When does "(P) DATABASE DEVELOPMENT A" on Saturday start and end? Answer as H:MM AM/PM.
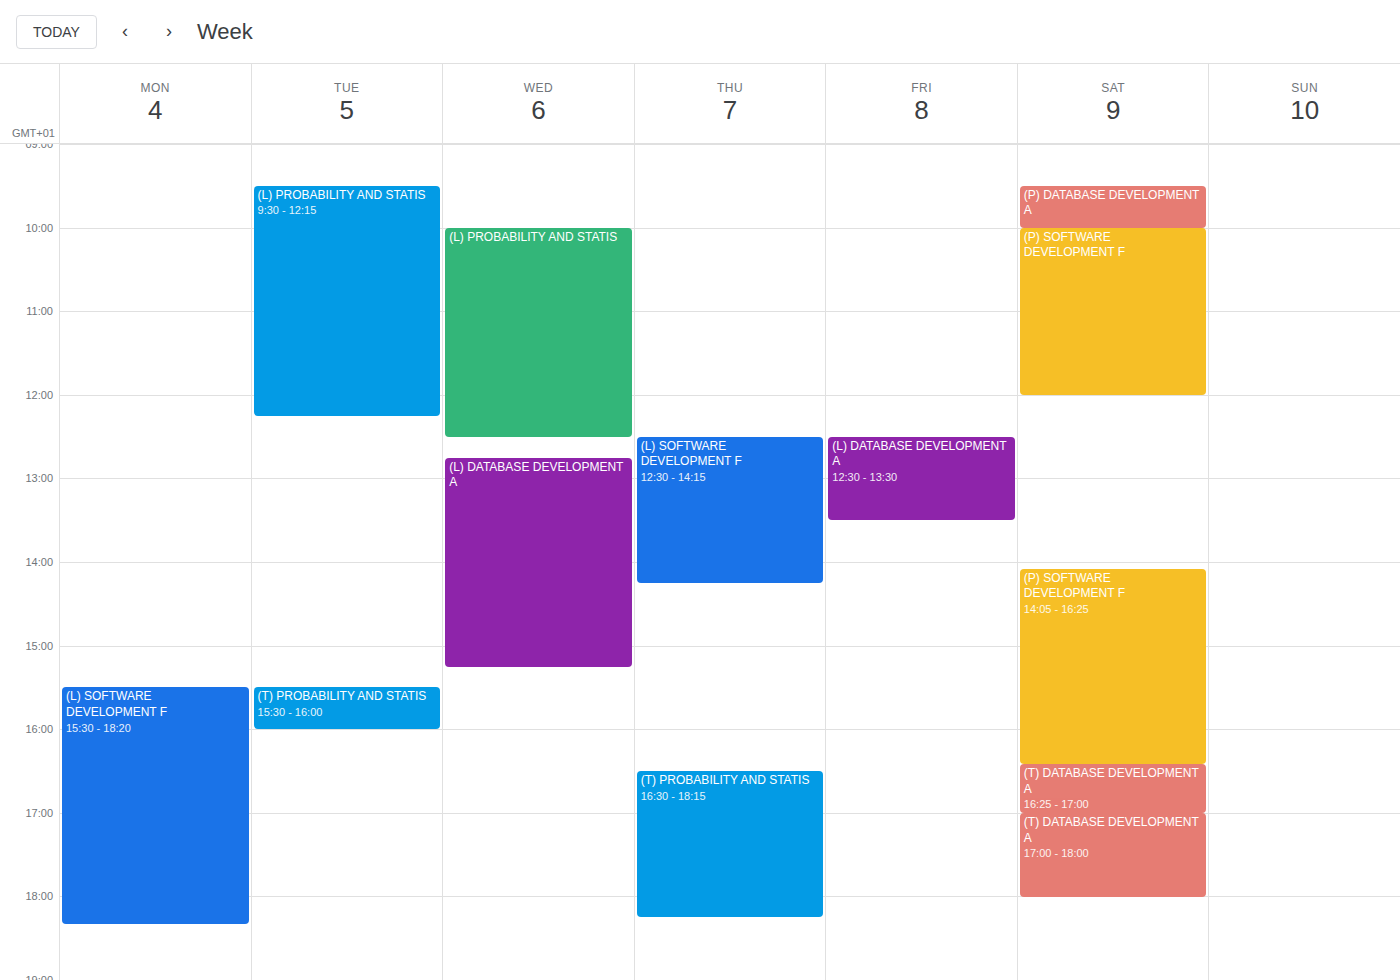
9:30 AM to 10:00 AM